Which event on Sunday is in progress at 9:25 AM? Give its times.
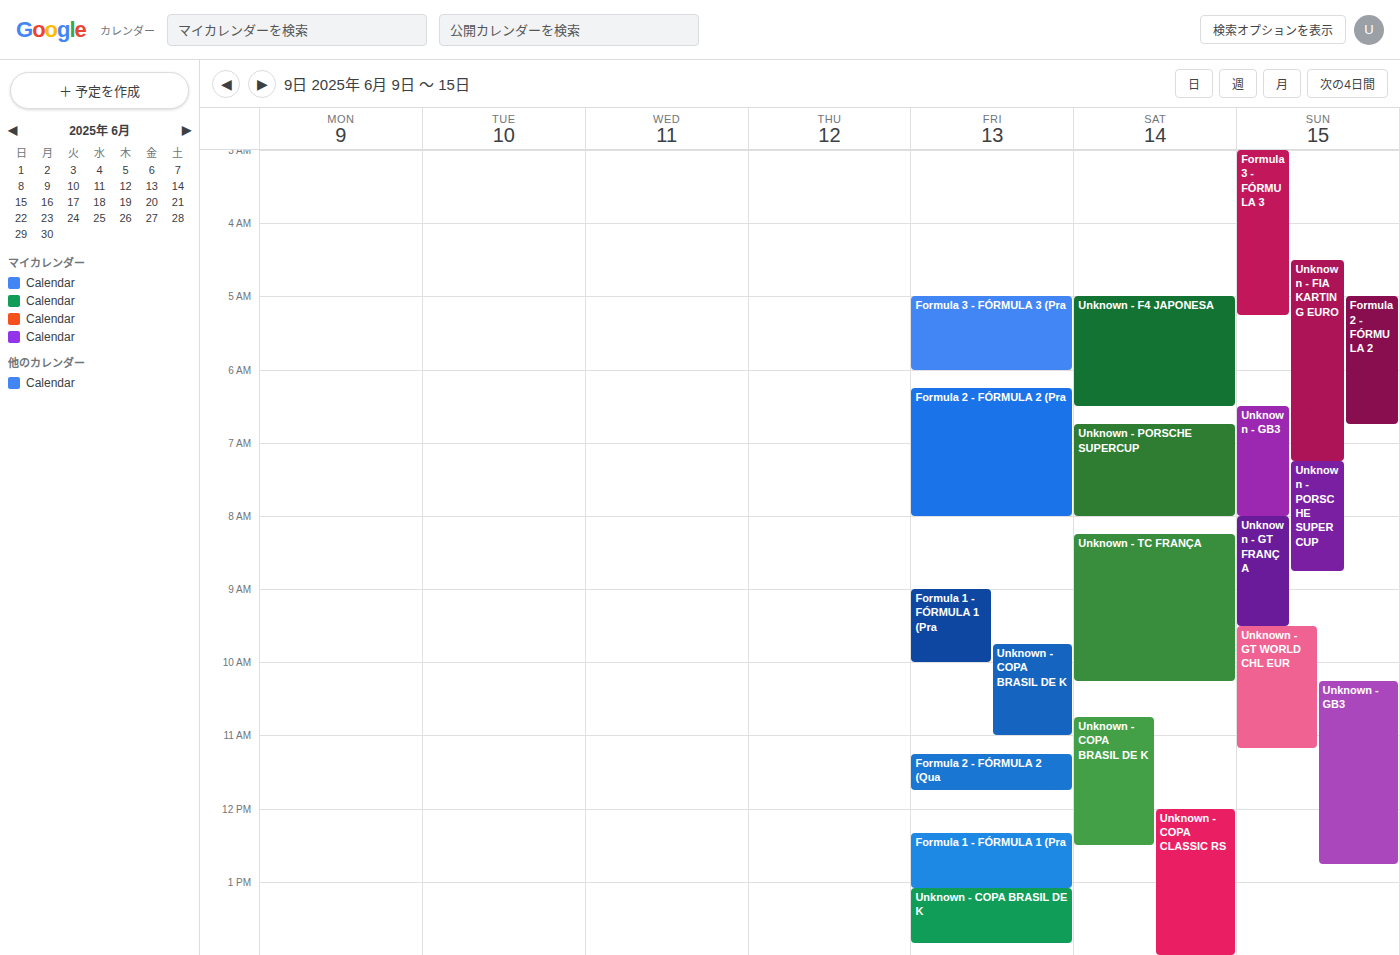
"Unknown - GT FRANÇA", 8:00 AM to 9:30 AM